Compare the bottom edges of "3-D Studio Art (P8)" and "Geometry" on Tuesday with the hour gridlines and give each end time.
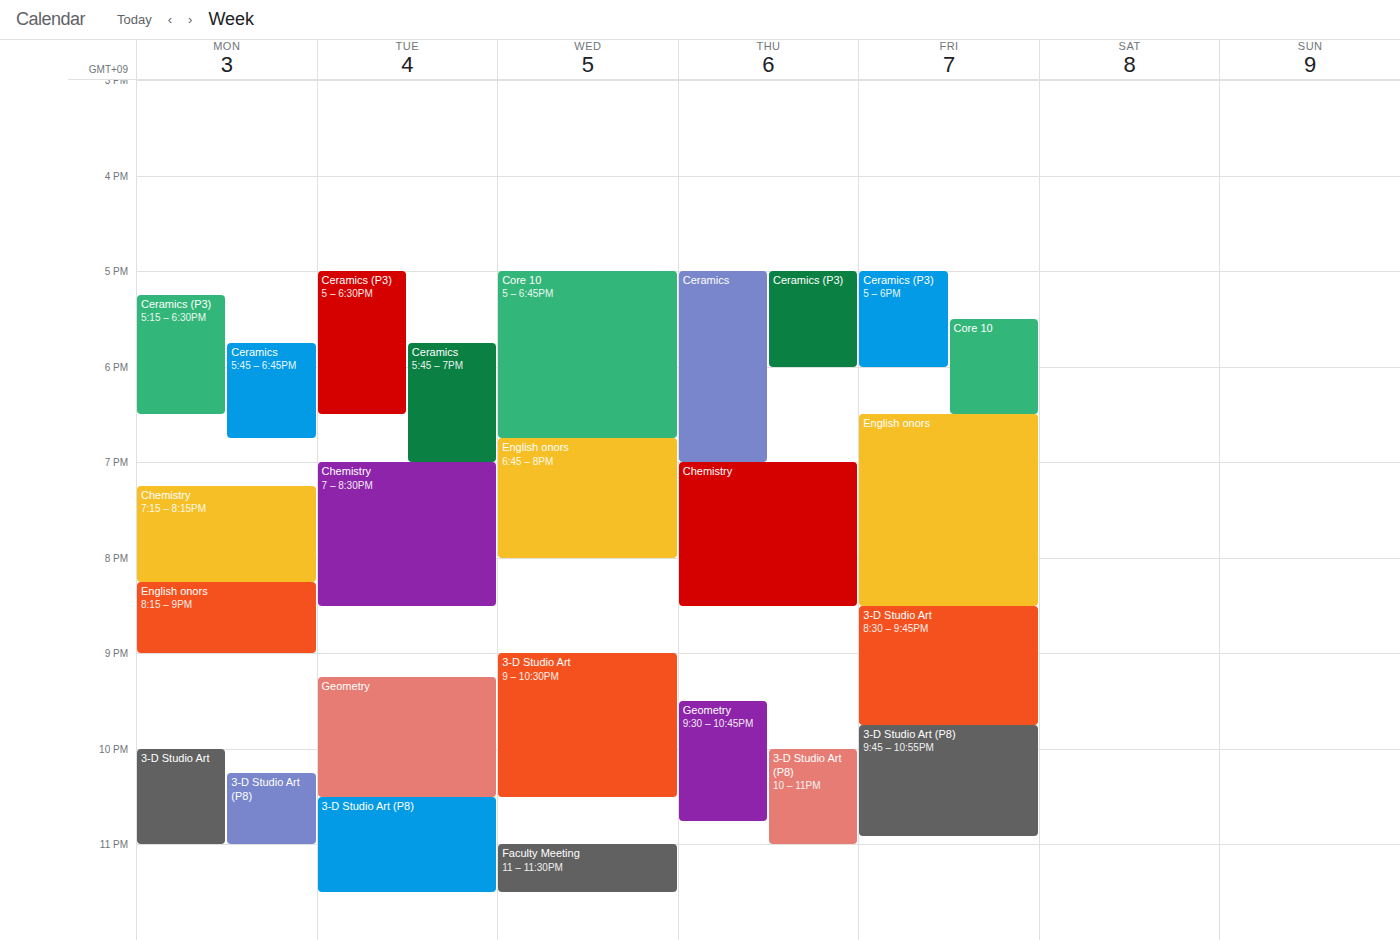
"3-D Studio Art (P8)": 11:30 PM, halfway between the 11 PM and 12 AM lines. "Geometry": 10:30 PM, halfway between the 10 PM and 11 PM lines.